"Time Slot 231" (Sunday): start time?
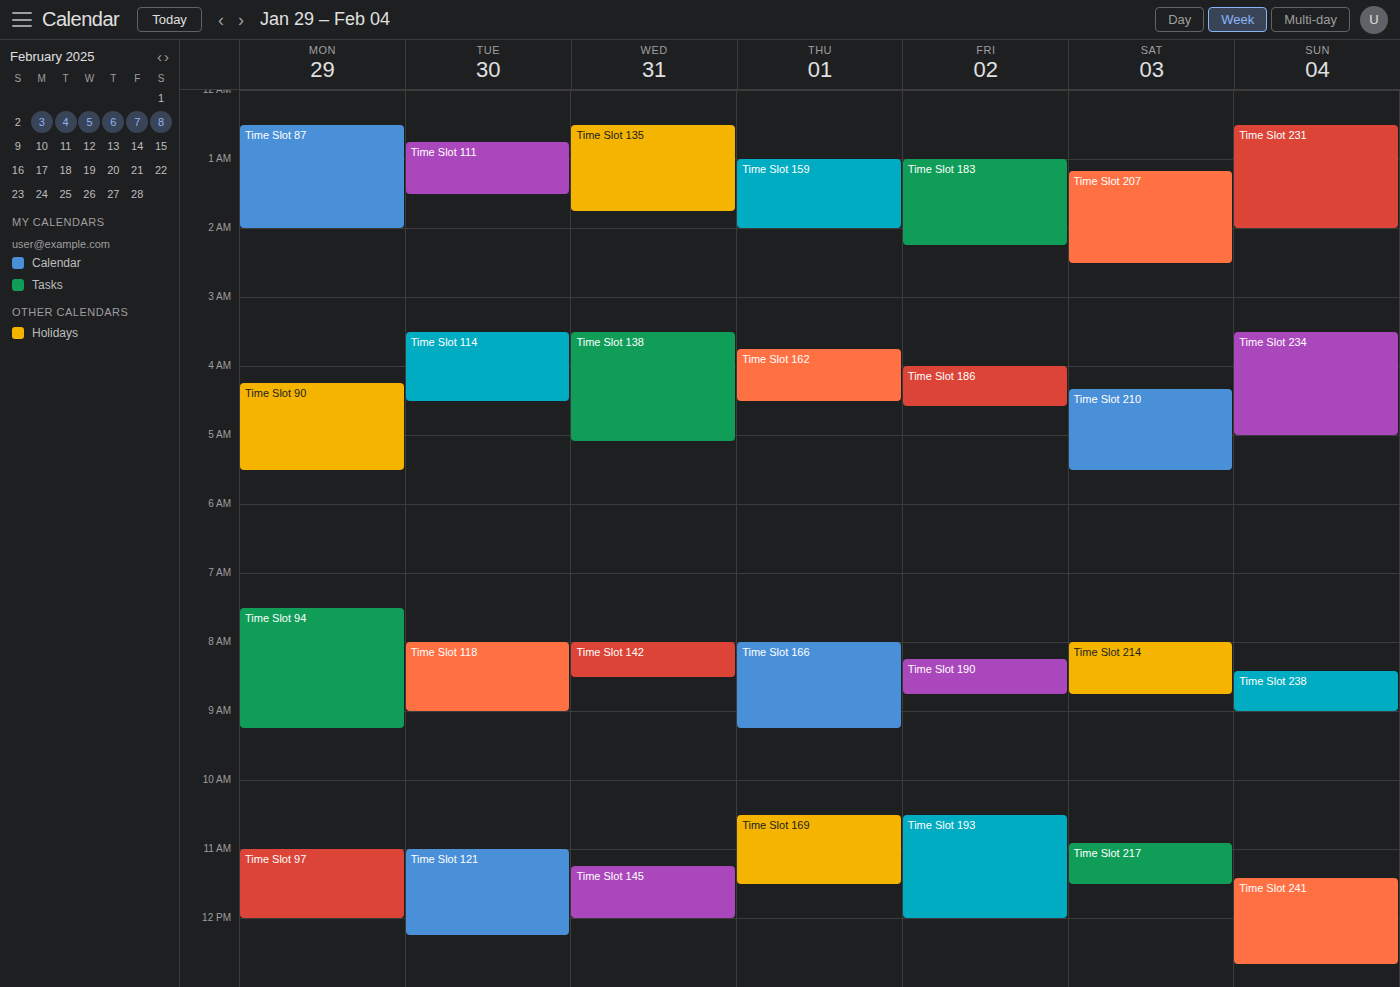
12:30 AM